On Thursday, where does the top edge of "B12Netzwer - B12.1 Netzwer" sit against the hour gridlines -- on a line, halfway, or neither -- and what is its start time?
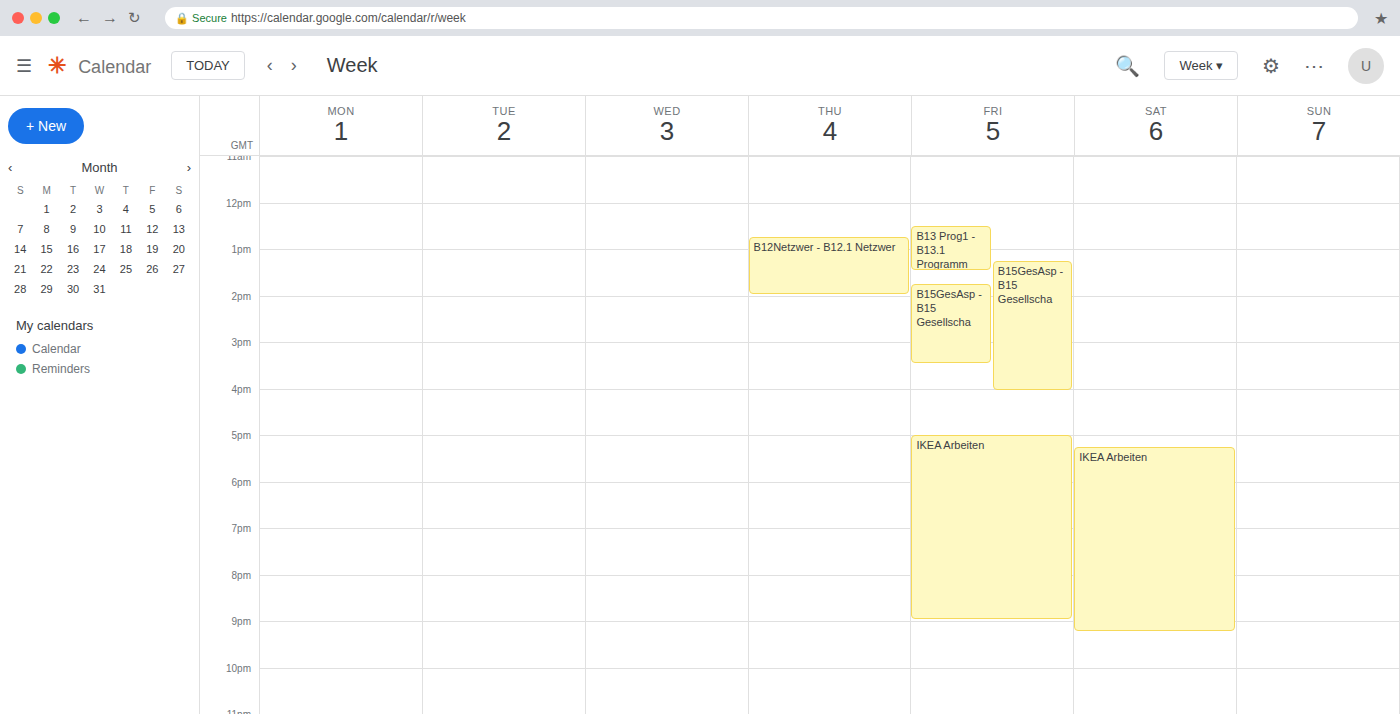
12:45 PM -- neither: three quarters of the way from the 12 PM line to the 1 PM line.